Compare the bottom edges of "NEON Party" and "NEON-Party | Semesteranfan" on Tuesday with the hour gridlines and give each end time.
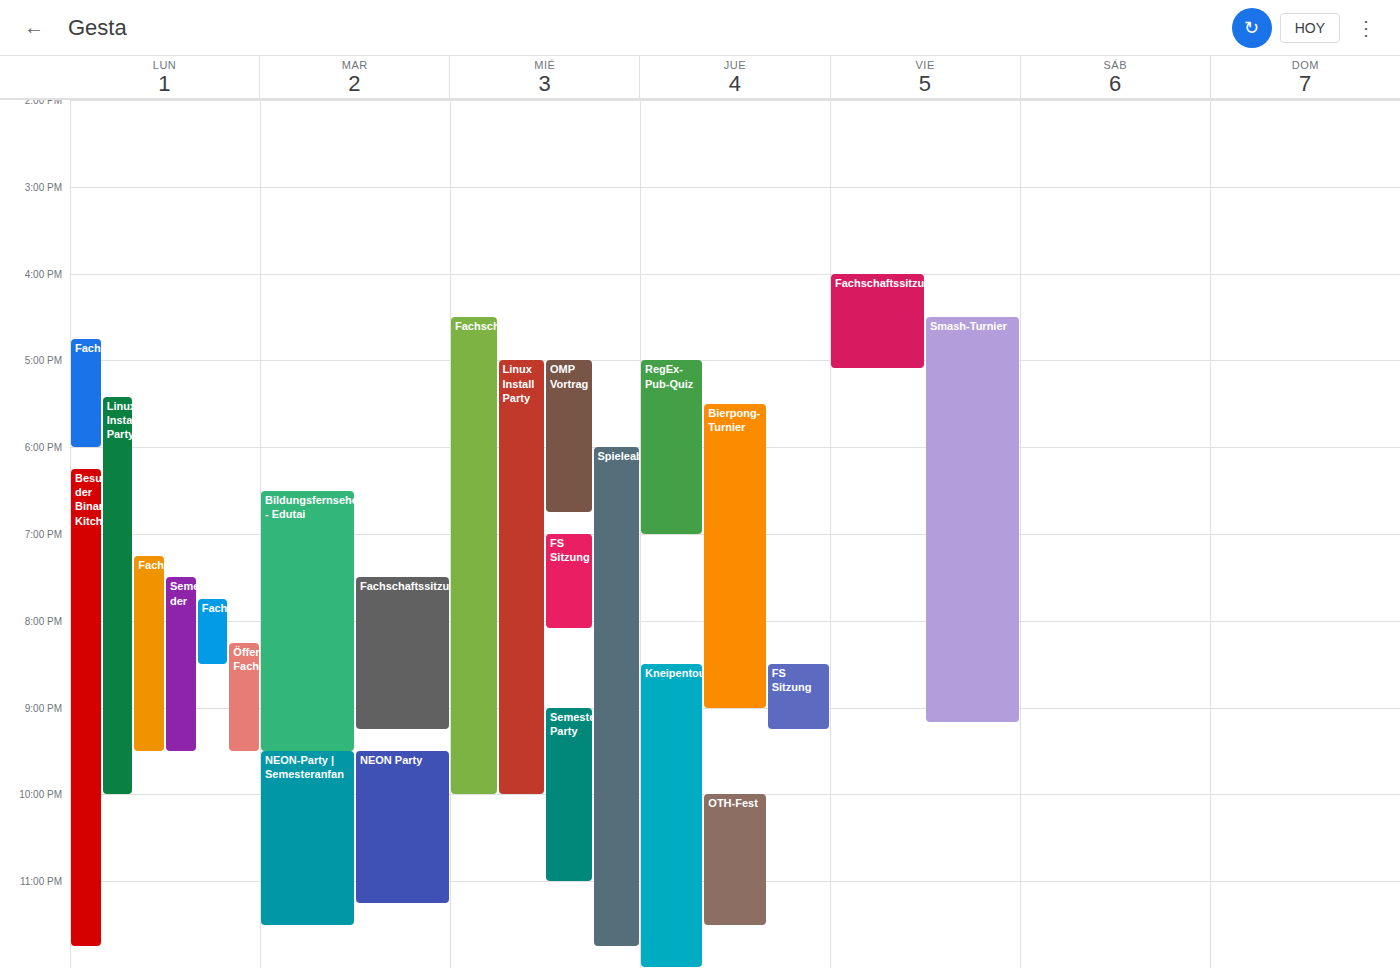
"NEON Party": 11:15 PM, neither: a quarter of the way from the 11 PM line to the 12 AM line. "NEON-Party | Semesteranfan": 11:30 PM, halfway between the 11 PM and 12 AM lines.